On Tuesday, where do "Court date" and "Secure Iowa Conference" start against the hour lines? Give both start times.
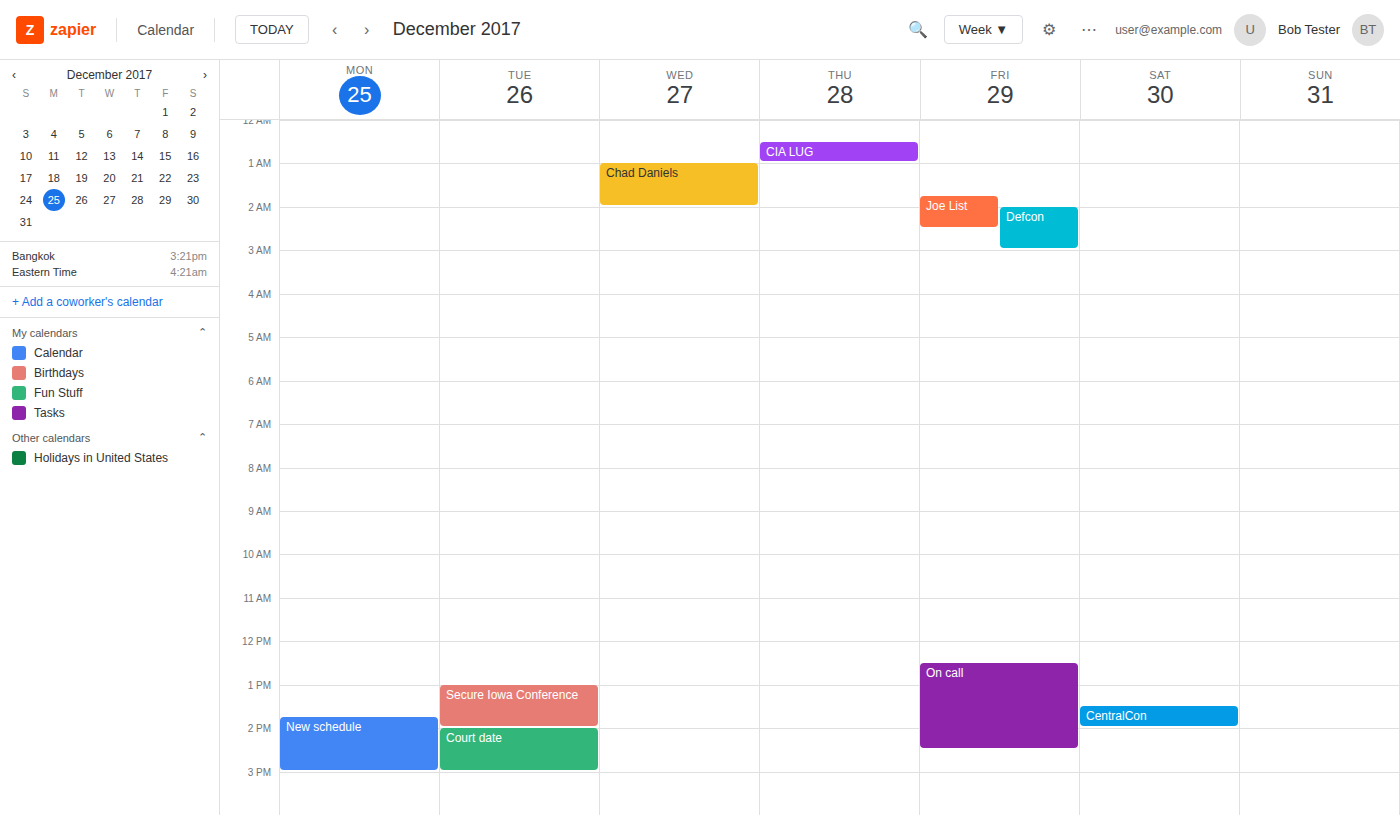
"Court date": 14:00, exactly on the 14:00 line. "Secure Iowa Conference": 13:00, exactly on the 13:00 line.